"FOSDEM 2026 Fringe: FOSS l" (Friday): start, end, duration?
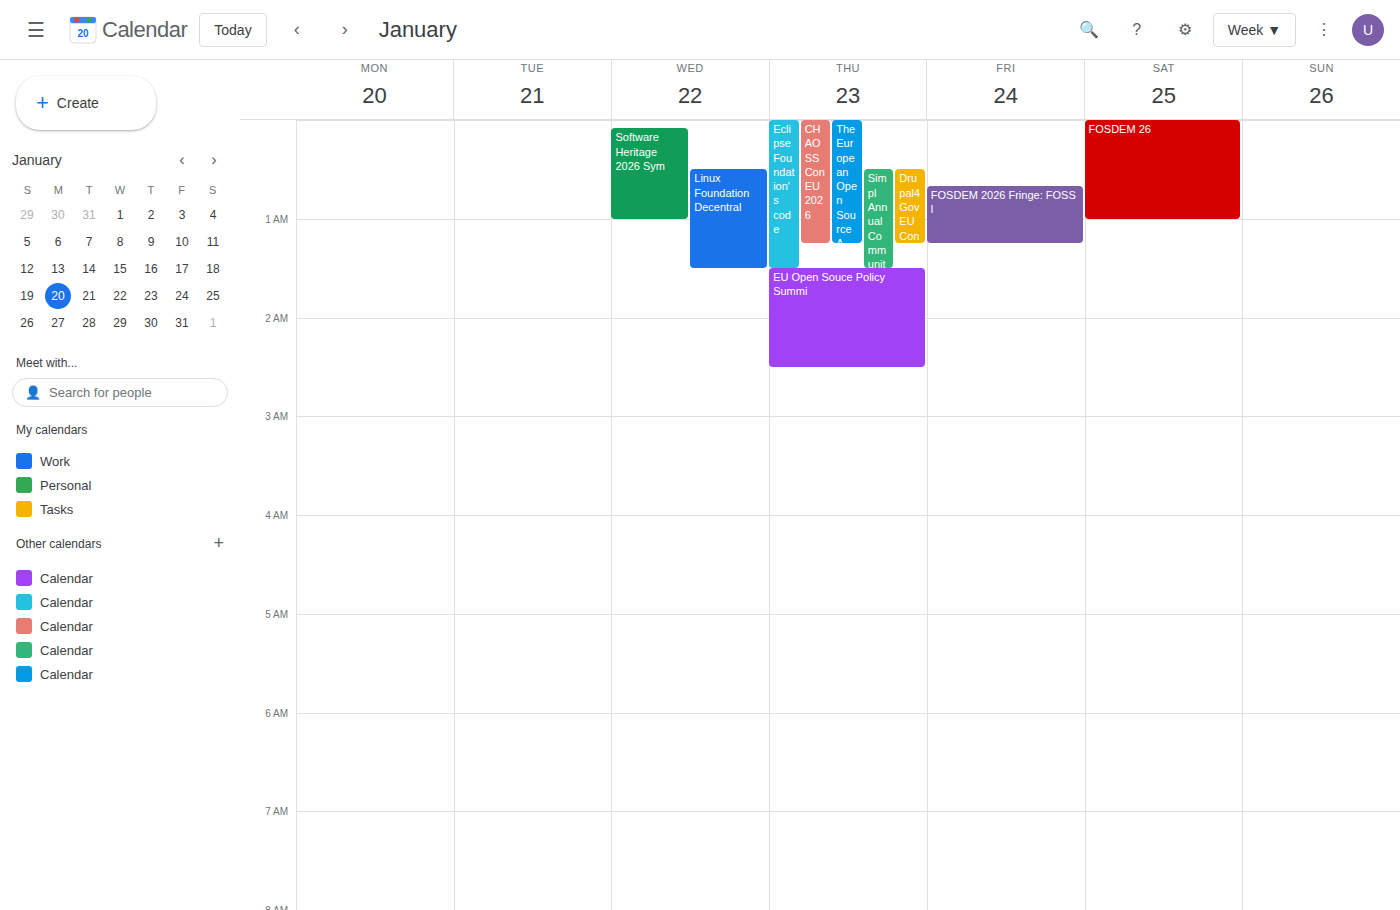
12:40 AM to 1:15 AM, 35 minutes